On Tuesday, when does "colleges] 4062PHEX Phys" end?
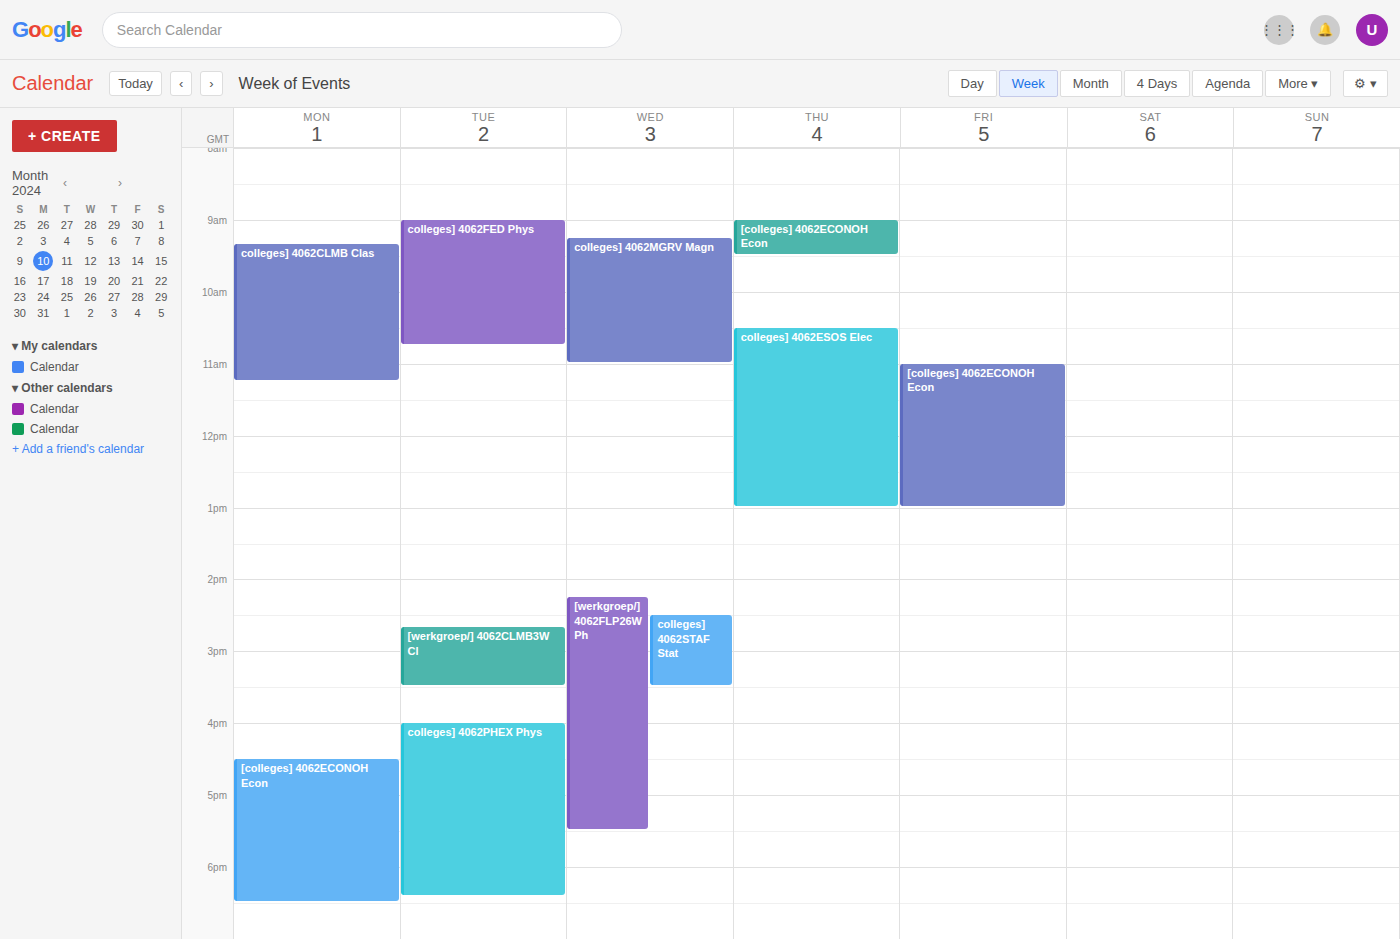
6:25 PM